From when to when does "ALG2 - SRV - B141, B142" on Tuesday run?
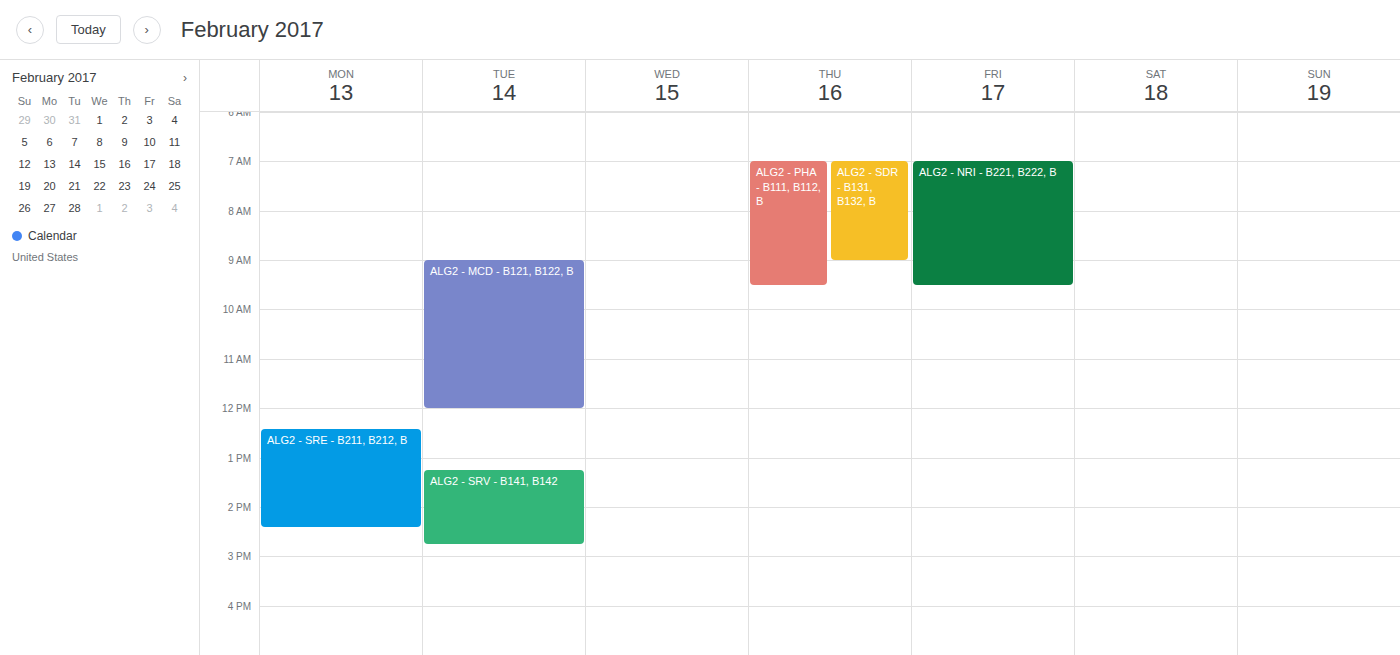
13:15 to 14:45